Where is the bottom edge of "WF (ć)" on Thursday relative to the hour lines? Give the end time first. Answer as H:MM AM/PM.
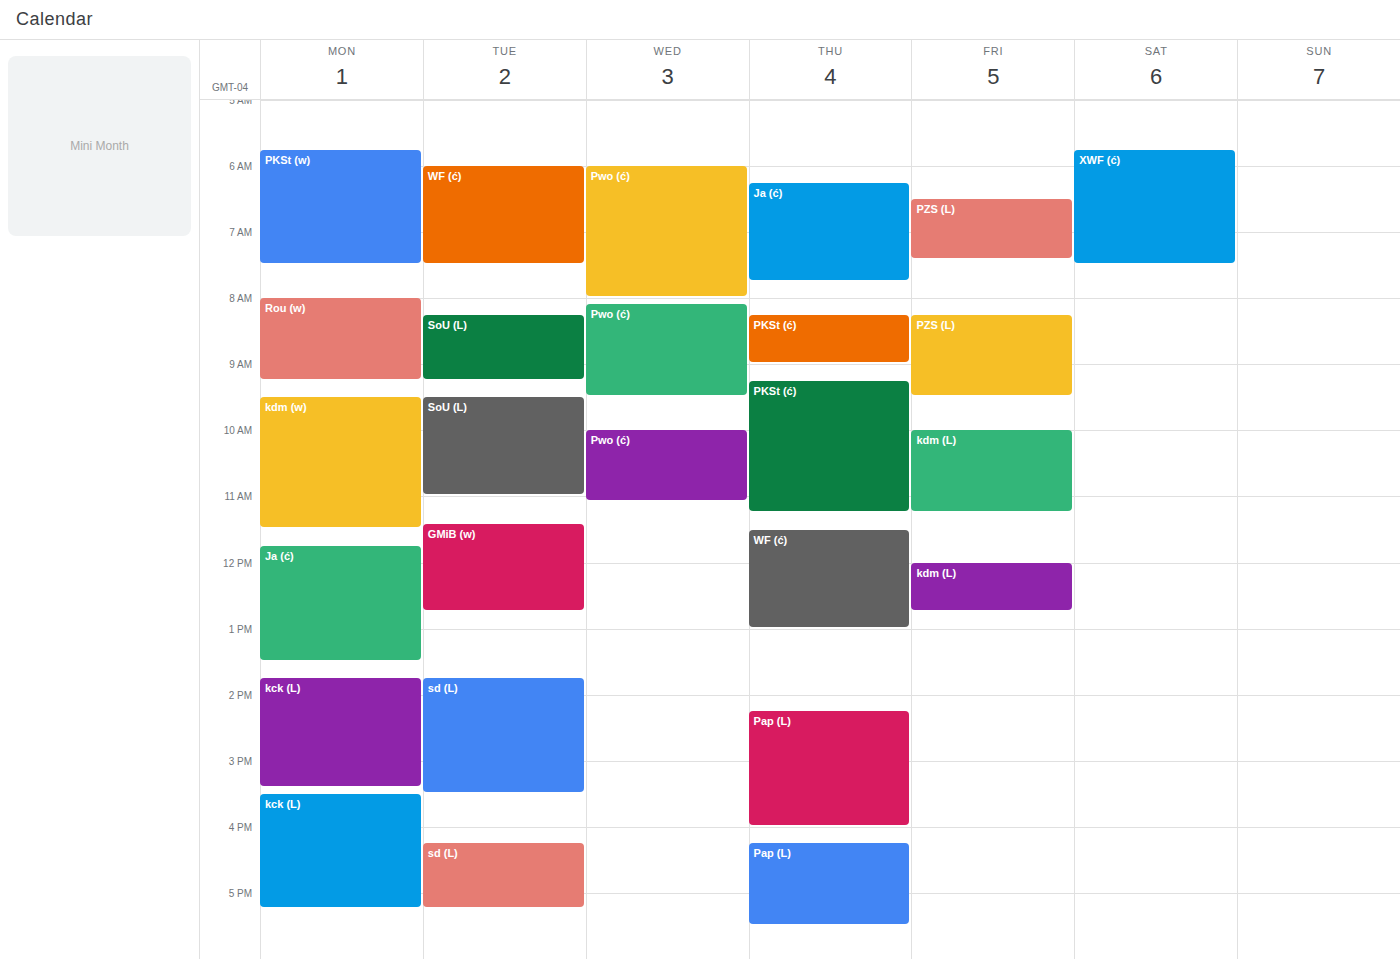
1:00 PM -- exactly on the 1 PM line.